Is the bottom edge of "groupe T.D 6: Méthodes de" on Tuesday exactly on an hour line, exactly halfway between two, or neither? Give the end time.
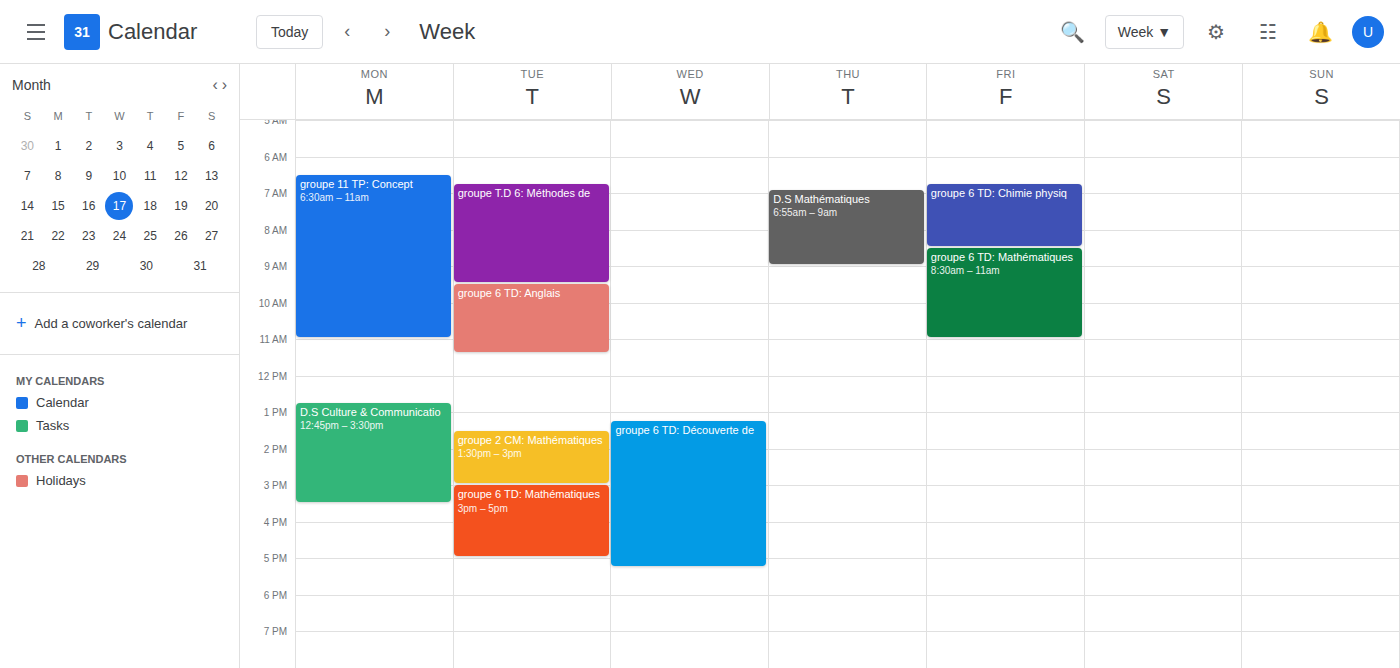
9:30 AM -- halfway between the 9 AM and 10 AM lines.